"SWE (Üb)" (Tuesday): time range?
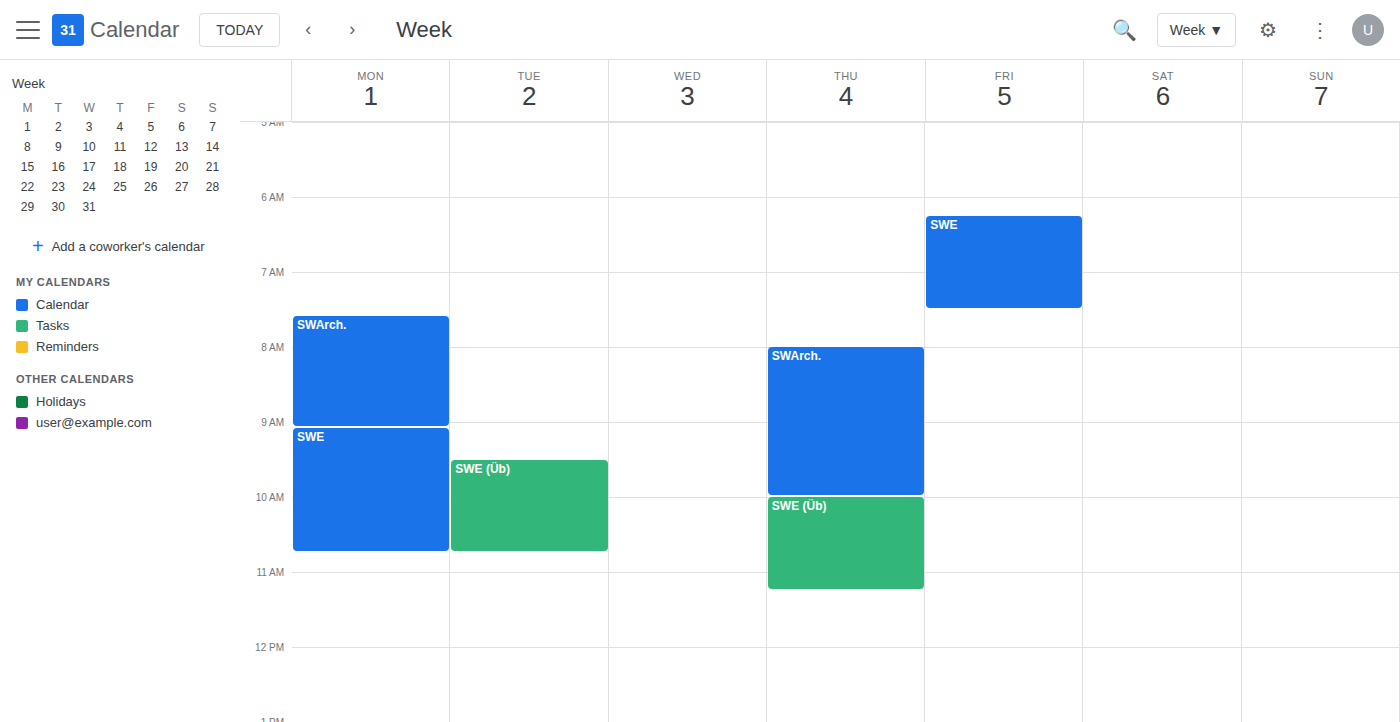
9:30 AM to 10:45 AM